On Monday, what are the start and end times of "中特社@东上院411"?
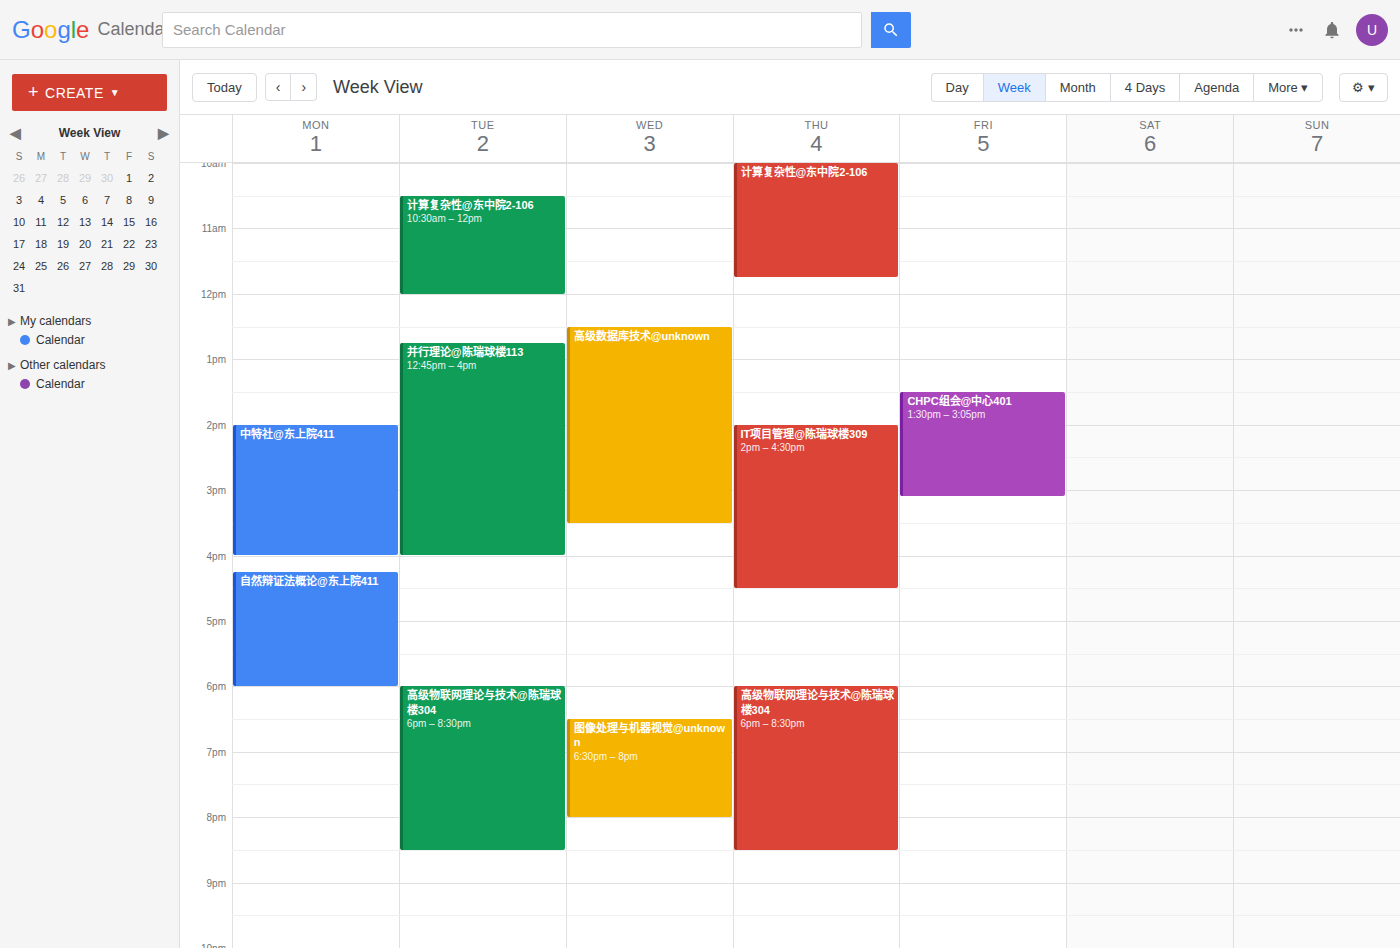
14:00 to 16:00